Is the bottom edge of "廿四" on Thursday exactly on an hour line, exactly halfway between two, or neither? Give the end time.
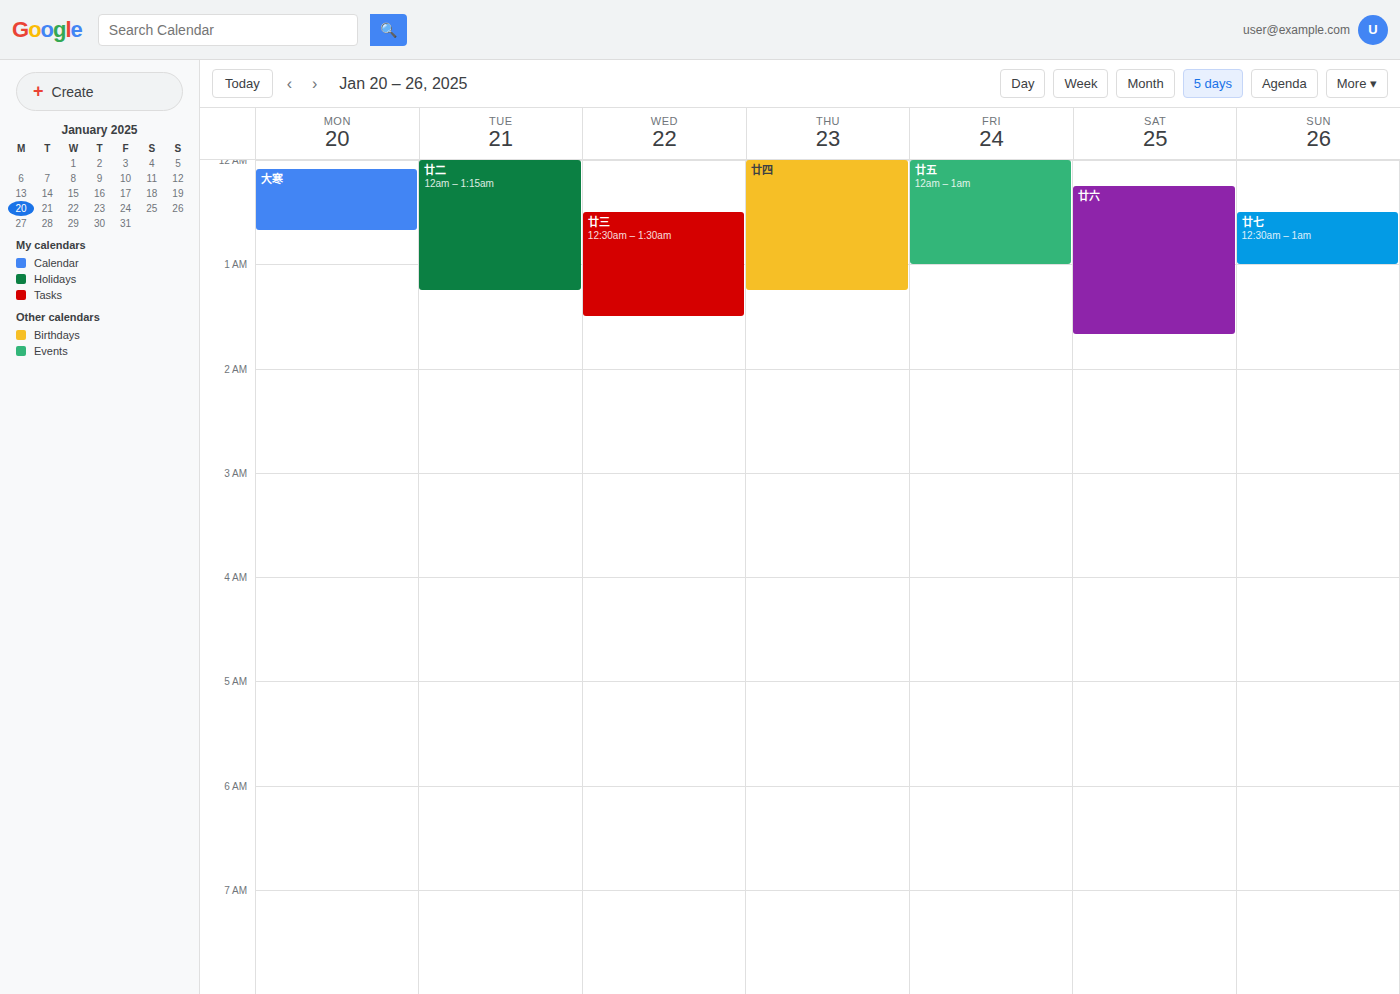
1:15 AM -- neither: a quarter of the way from the 1 AM line to the 2 AM line.